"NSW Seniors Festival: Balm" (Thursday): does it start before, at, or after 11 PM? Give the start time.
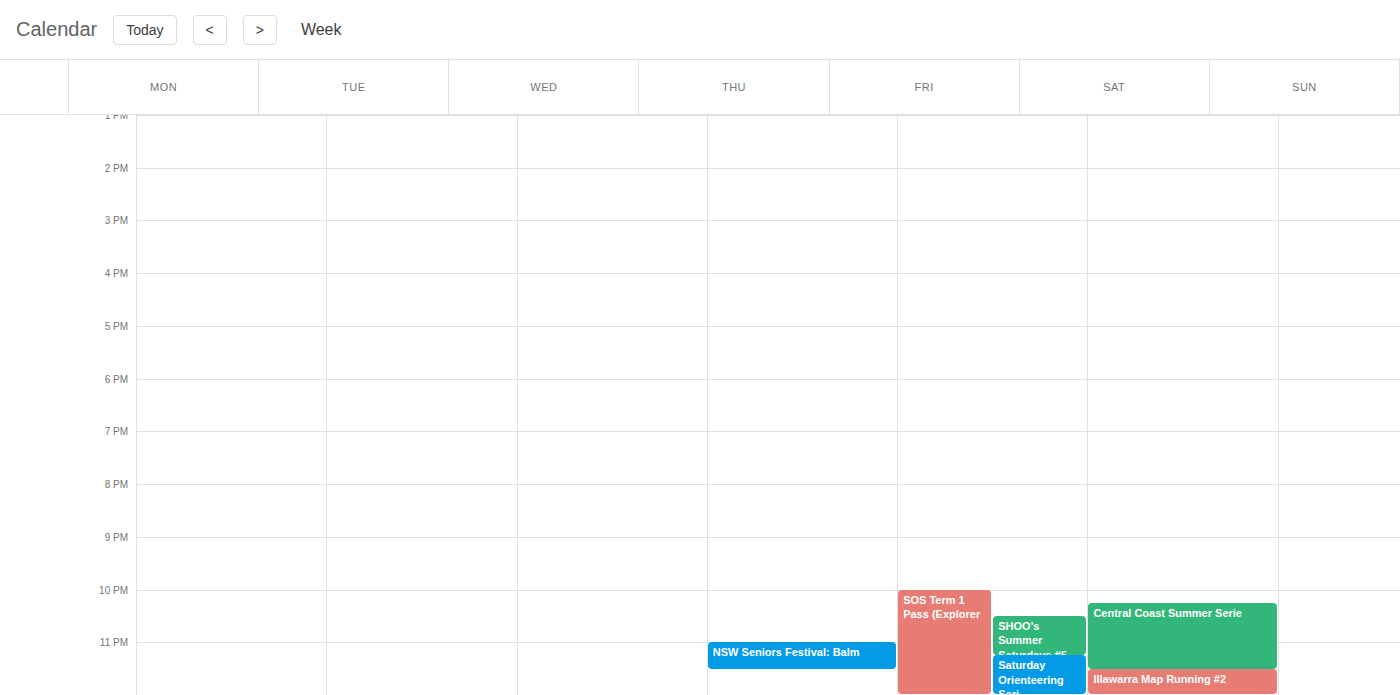
11:00 PM -- exactly at 11 PM, on the 11 PM line.